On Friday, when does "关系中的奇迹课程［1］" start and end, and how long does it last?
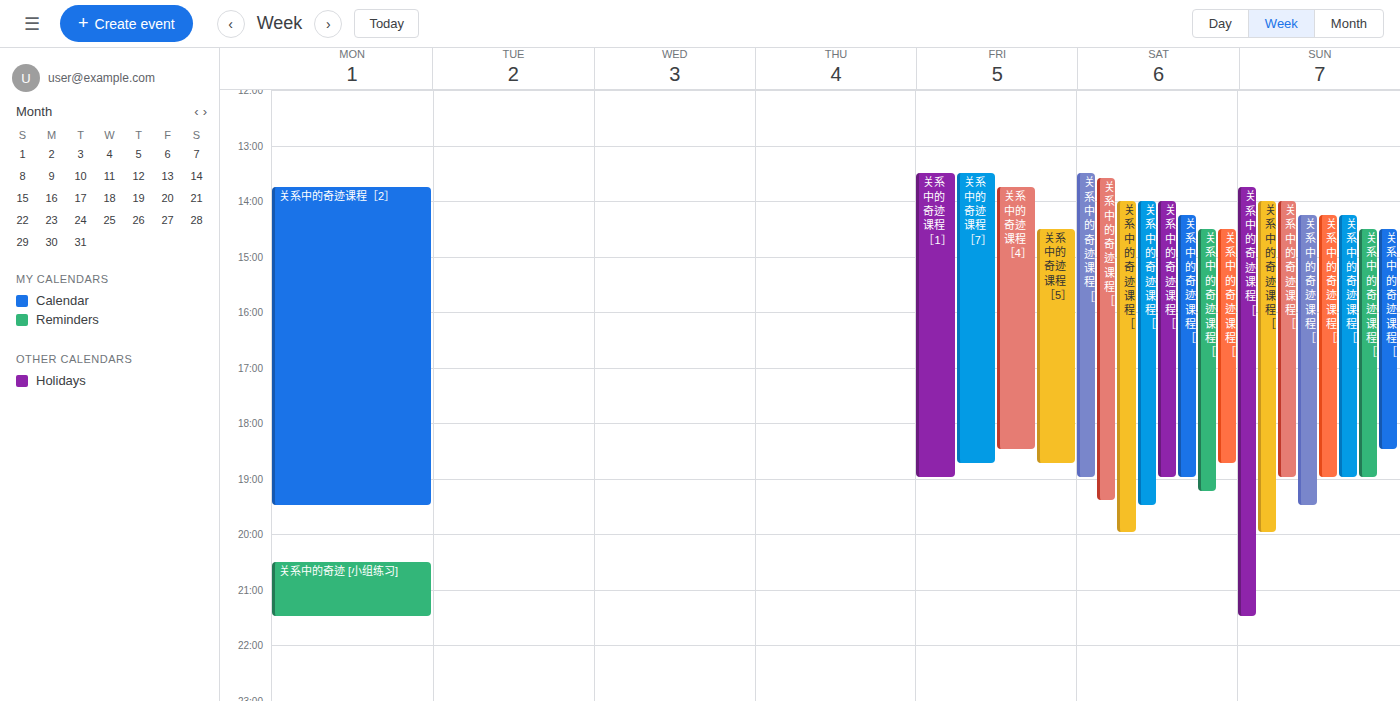
1:30 PM to 7:00 PM, 5 hours 30 minutes